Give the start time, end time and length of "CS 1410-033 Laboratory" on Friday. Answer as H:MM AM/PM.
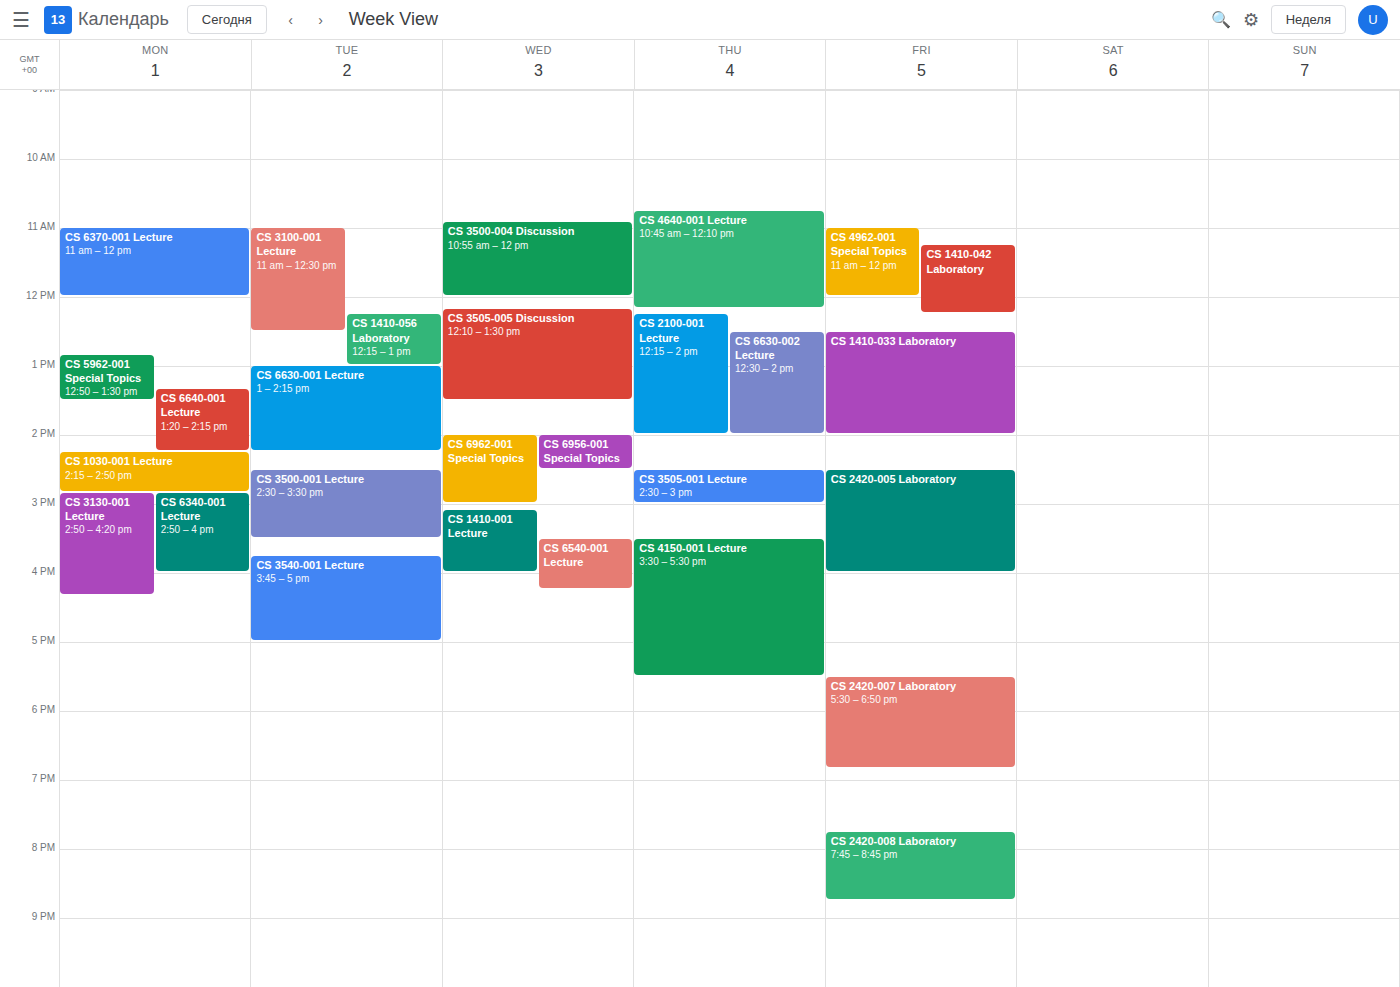
12:30 PM to 2:00 PM, 1 hour 30 minutes